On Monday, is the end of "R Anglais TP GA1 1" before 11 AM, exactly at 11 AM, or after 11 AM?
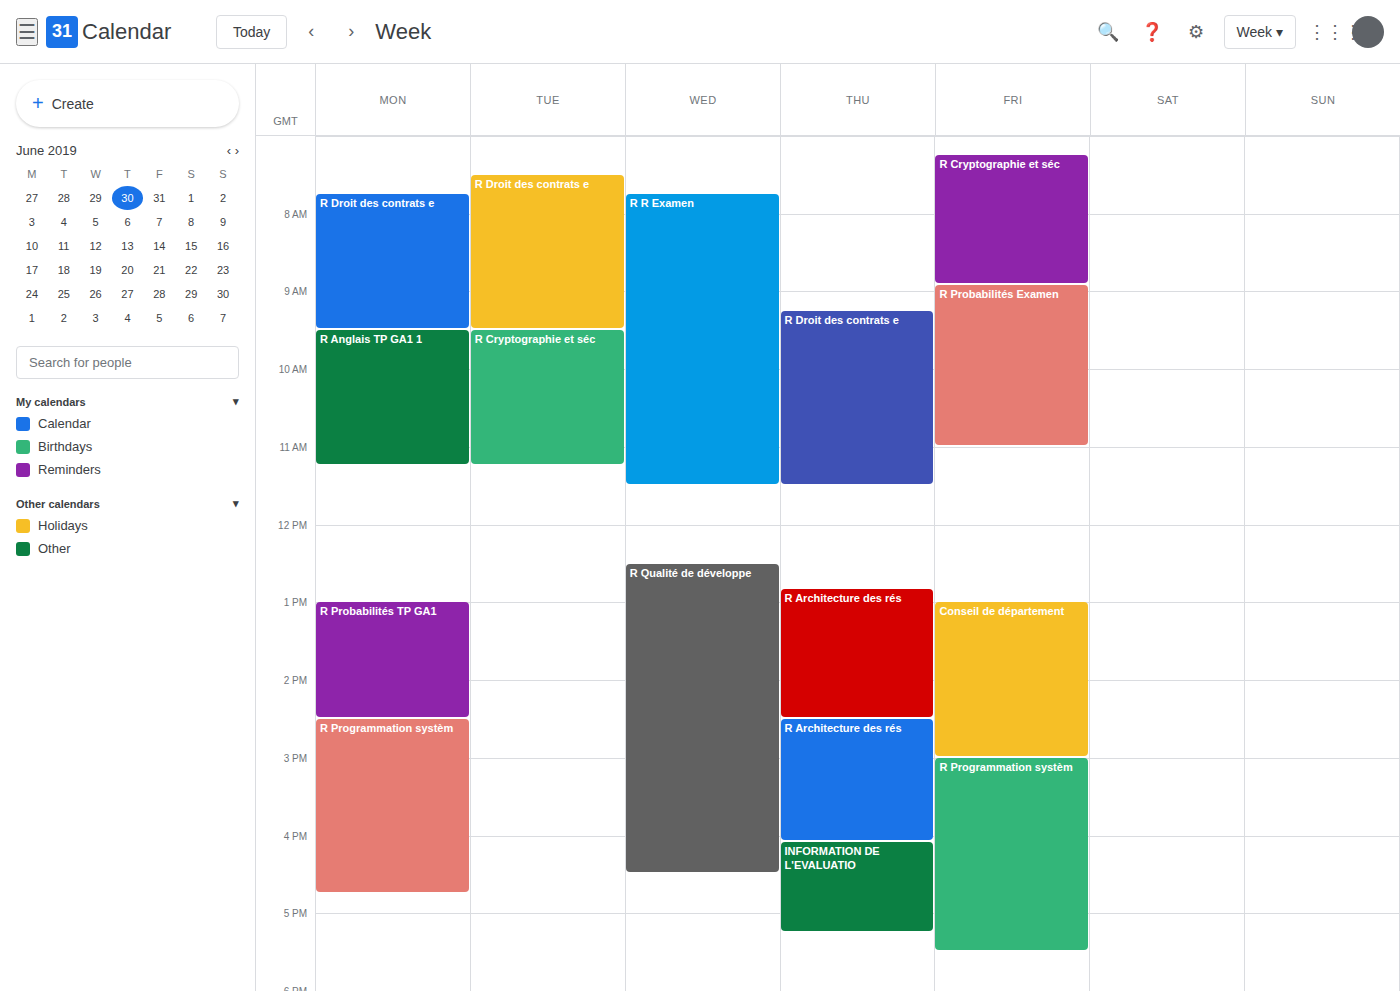
11:15 AM -- after 11 AM, 15 minutes below the 11 AM line.